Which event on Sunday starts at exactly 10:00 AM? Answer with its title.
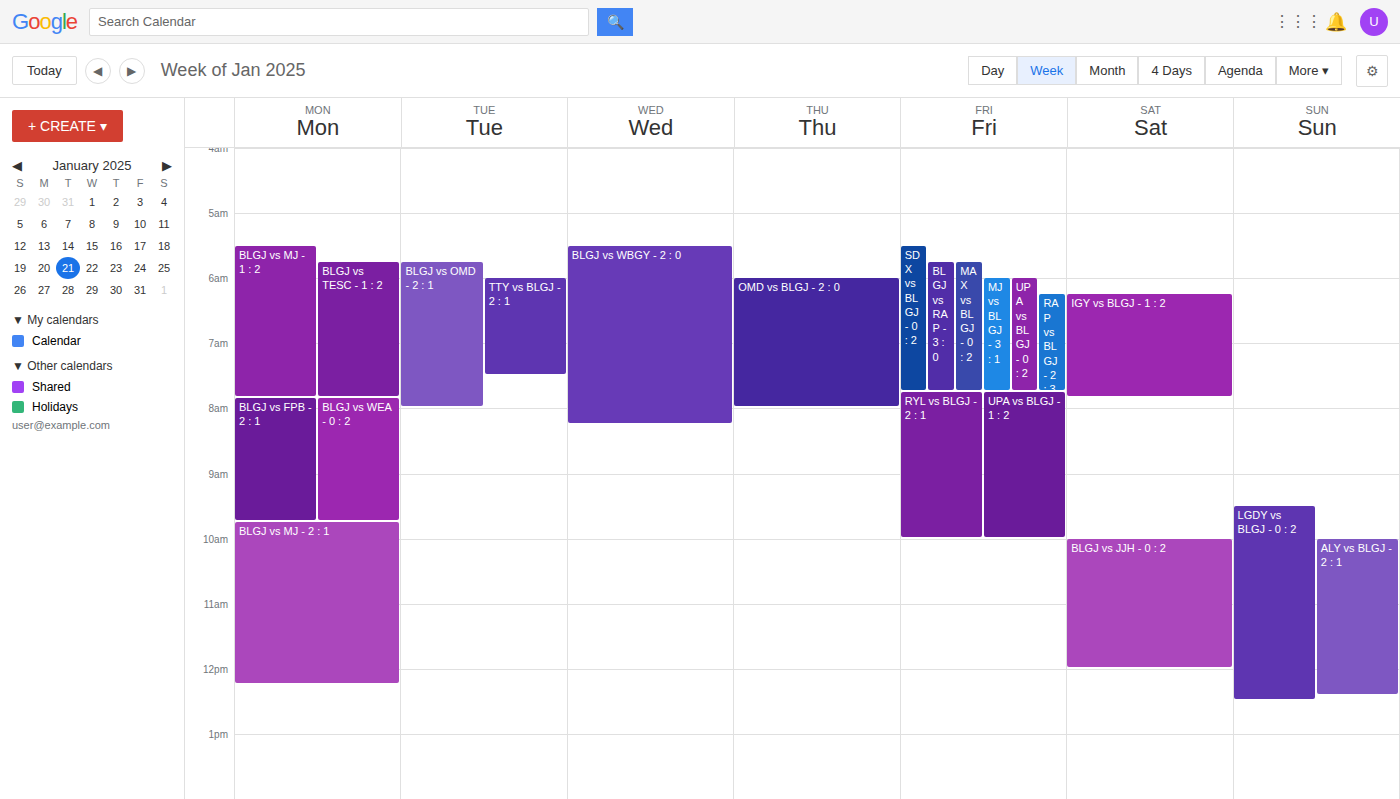
"ALY vs BLGJ - 2 : 1"